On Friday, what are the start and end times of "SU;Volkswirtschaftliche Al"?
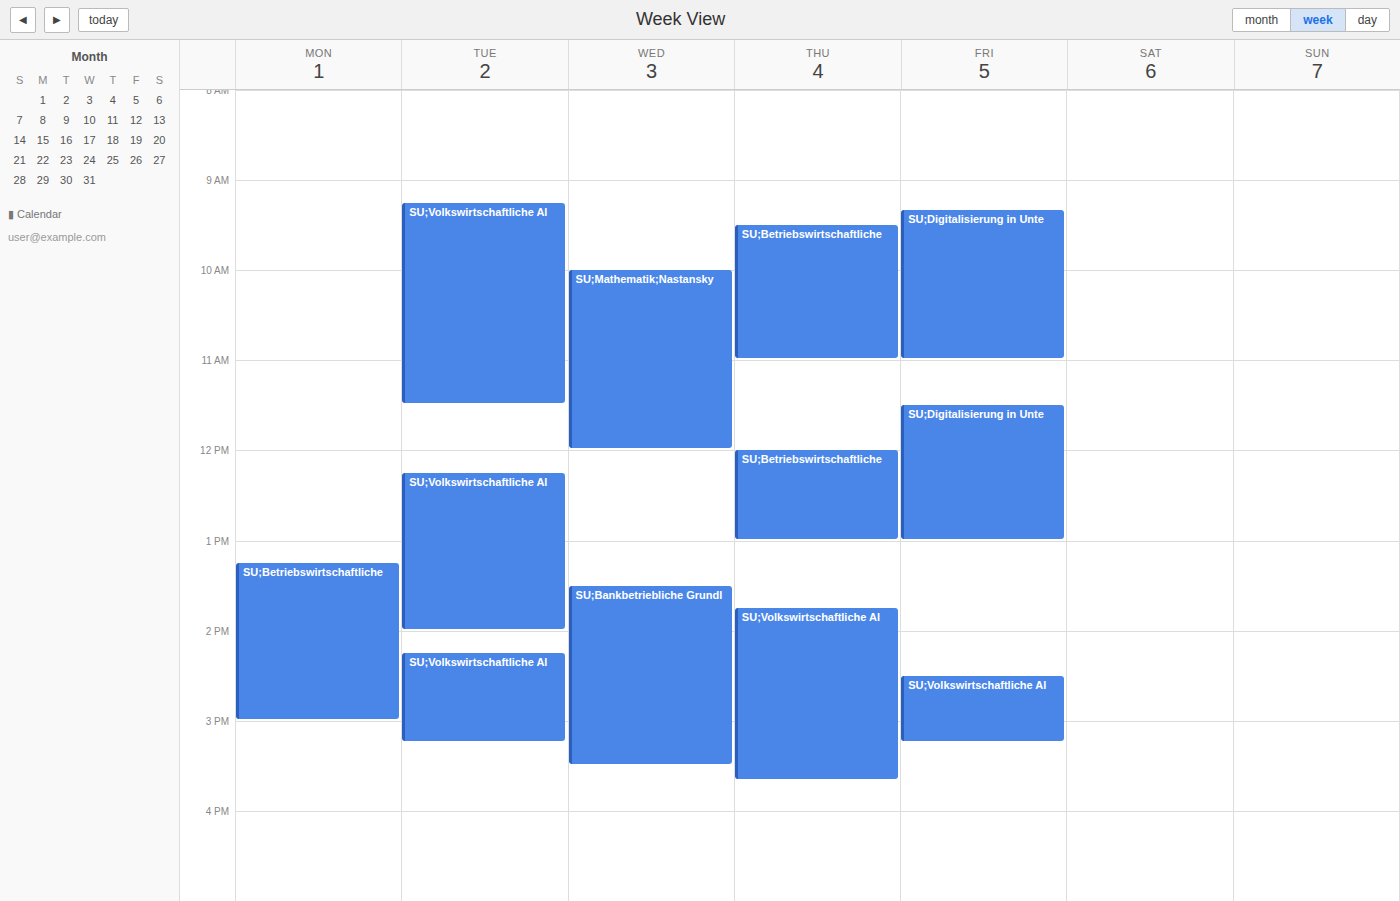
2:30 PM to 3:15 PM